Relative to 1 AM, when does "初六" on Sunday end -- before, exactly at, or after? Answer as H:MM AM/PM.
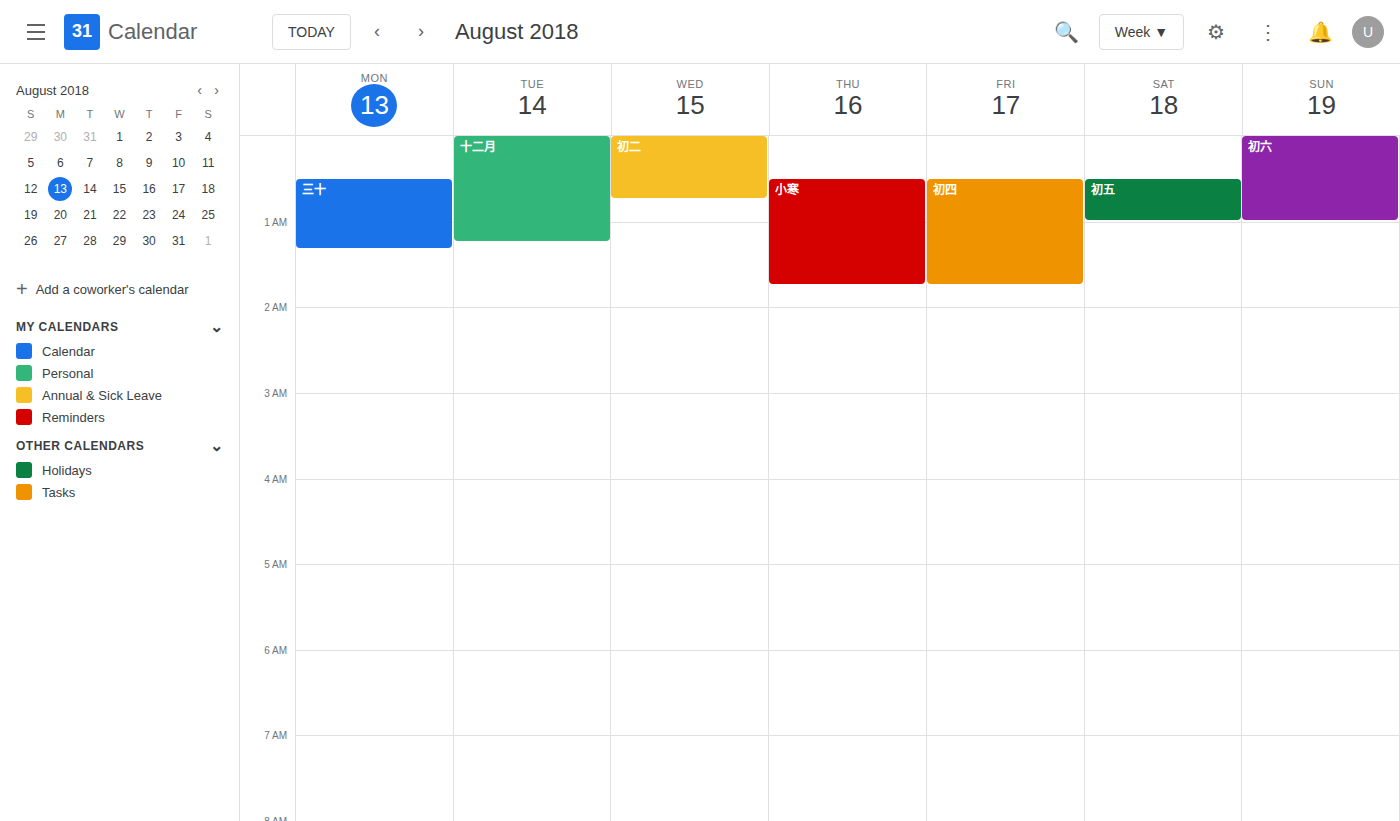
1:00 AM -- exactly at 1 AM, on the 1 AM line.